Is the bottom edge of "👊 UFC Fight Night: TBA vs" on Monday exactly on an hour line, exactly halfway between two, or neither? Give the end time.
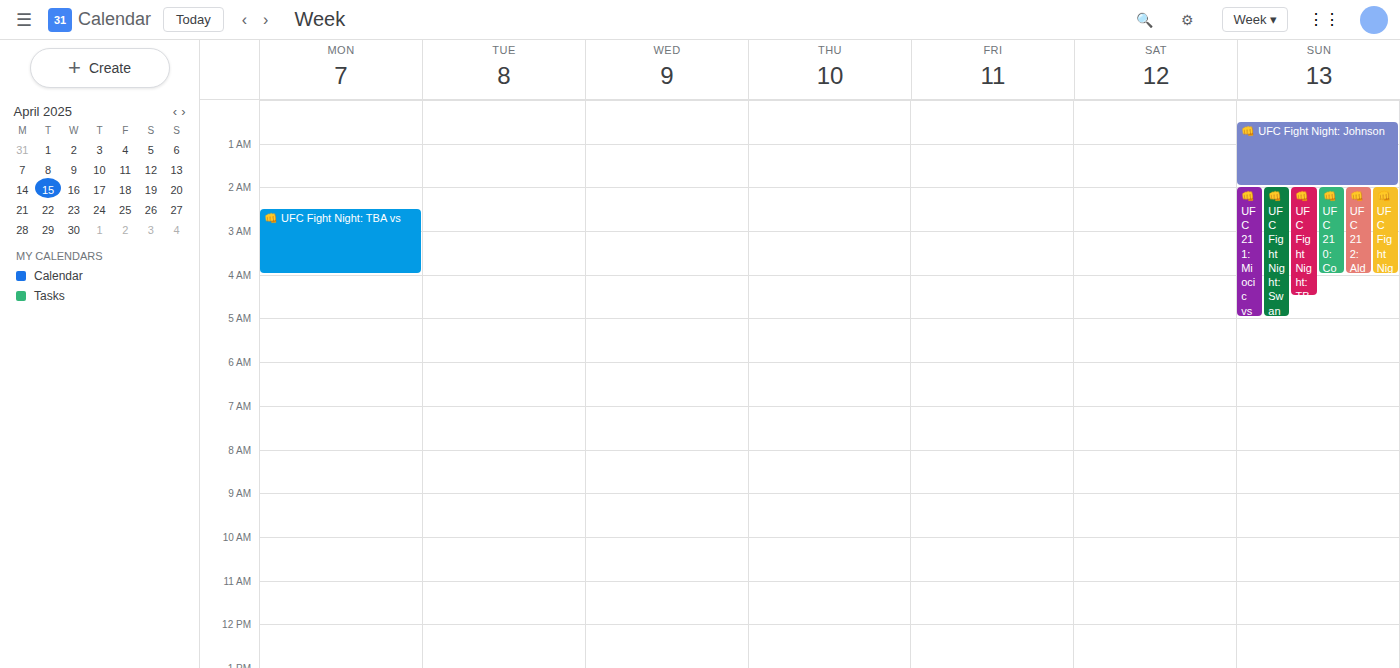
4:00 AM -- exactly on the 4 AM line.